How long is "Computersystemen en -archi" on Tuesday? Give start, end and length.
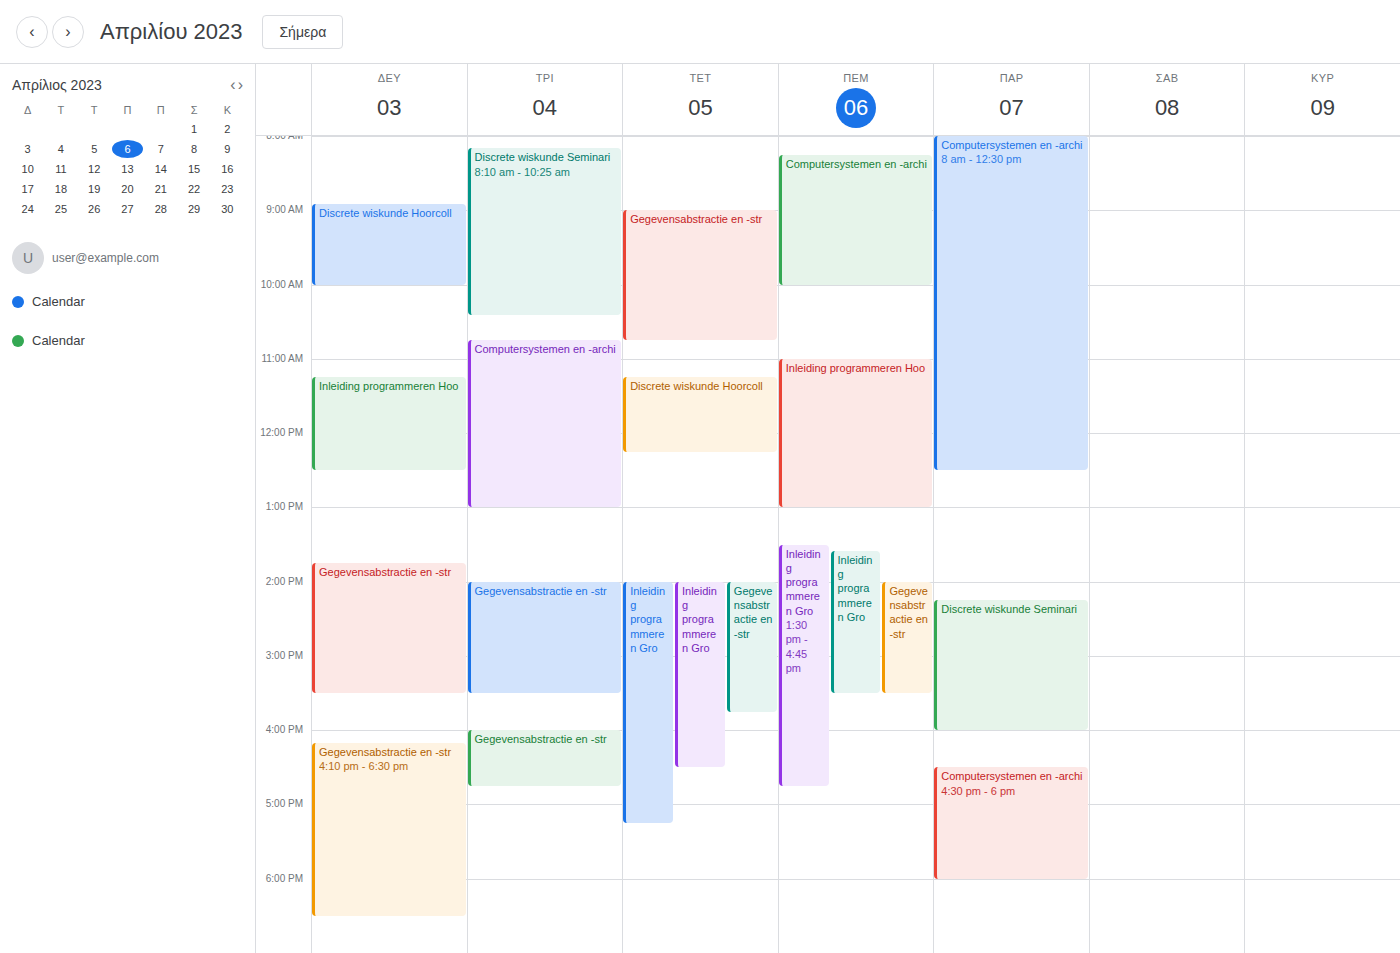
10:45 AM to 1:00 PM, 2 hours 15 minutes